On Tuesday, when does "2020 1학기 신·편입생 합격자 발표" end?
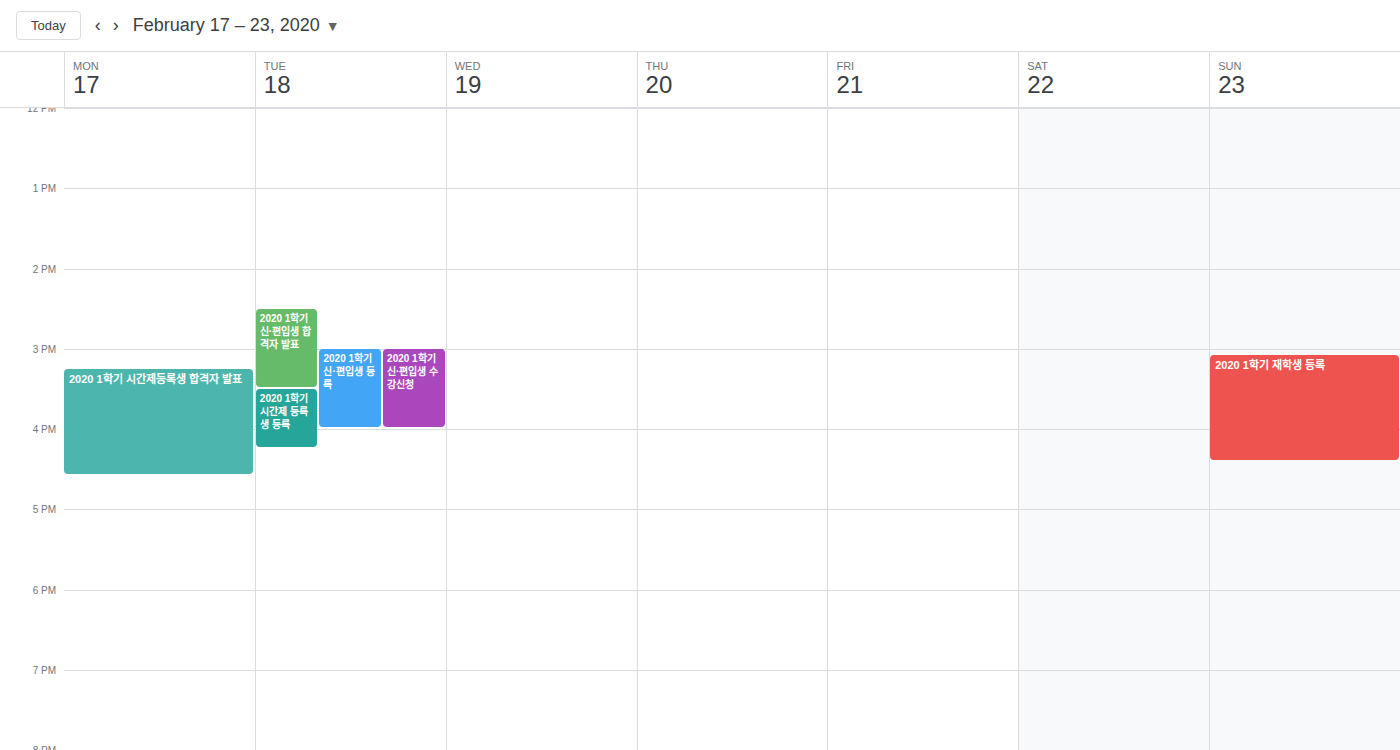
3:30 PM